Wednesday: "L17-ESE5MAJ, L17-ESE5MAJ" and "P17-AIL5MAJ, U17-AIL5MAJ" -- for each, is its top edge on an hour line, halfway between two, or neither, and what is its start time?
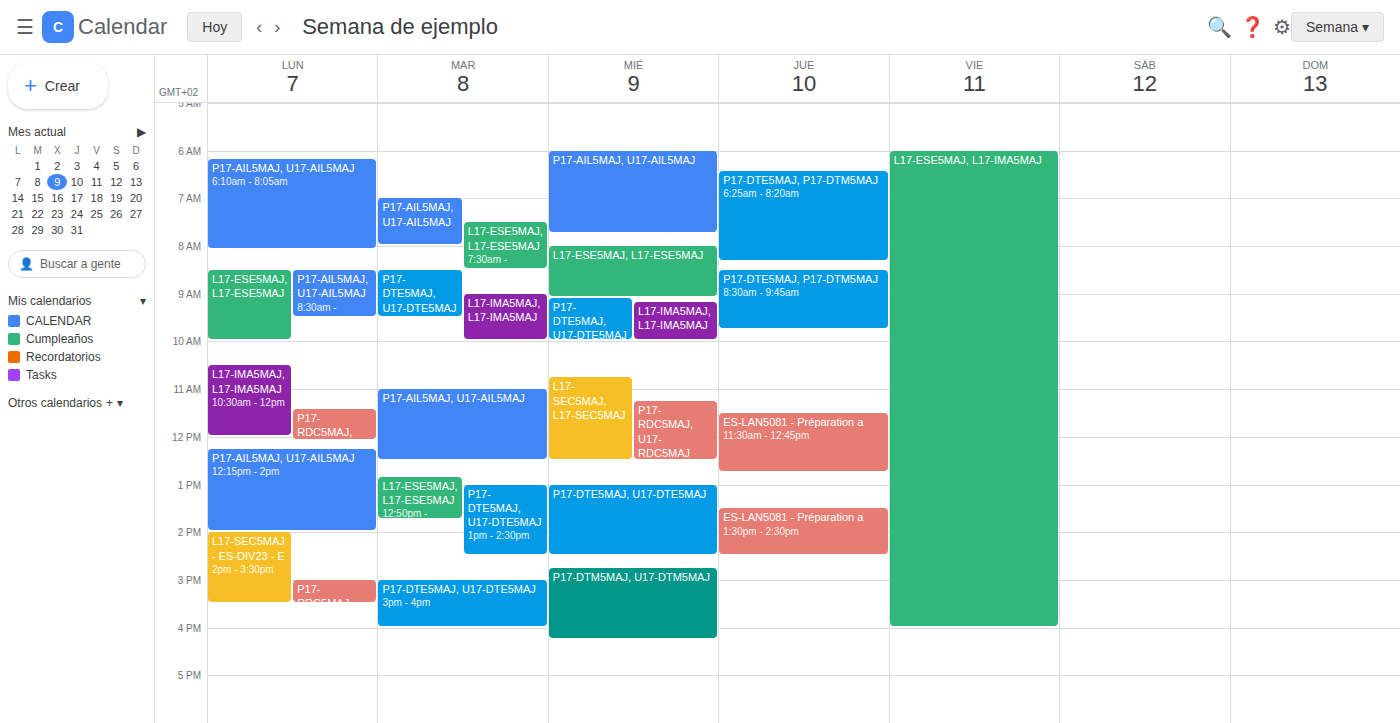
"L17-ESE5MAJ, L17-ESE5MAJ": 8:00 AM, exactly on the 8 AM line. "P17-AIL5MAJ, U17-AIL5MAJ": 6:00 AM, exactly on the 6 AM line.